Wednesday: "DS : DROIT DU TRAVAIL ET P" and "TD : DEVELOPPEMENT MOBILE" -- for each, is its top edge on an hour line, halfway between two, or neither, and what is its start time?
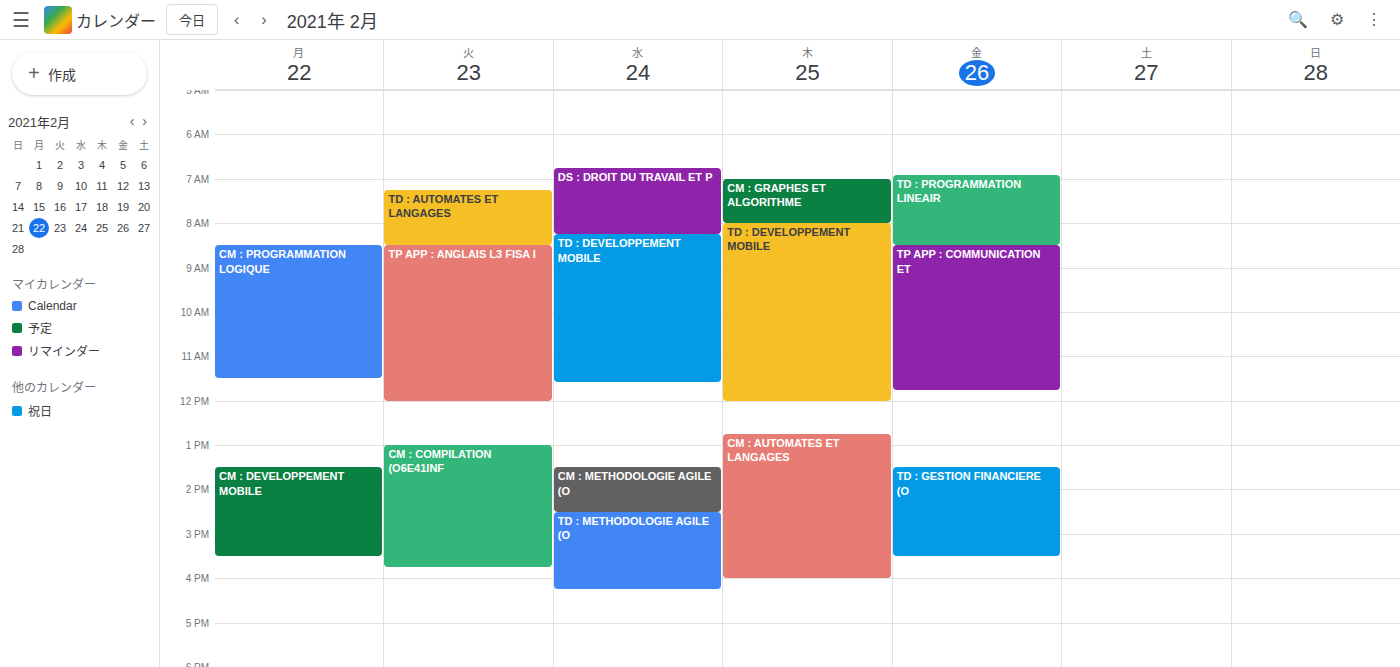
"DS : DROIT DU TRAVAIL ET P": 6:45 AM, neither: three quarters of the way from the 6 AM line to the 7 AM line. "TD : DEVELOPPEMENT MOBILE": 8:15 AM, neither: a quarter of the way from the 8 AM line to the 9 AM line.